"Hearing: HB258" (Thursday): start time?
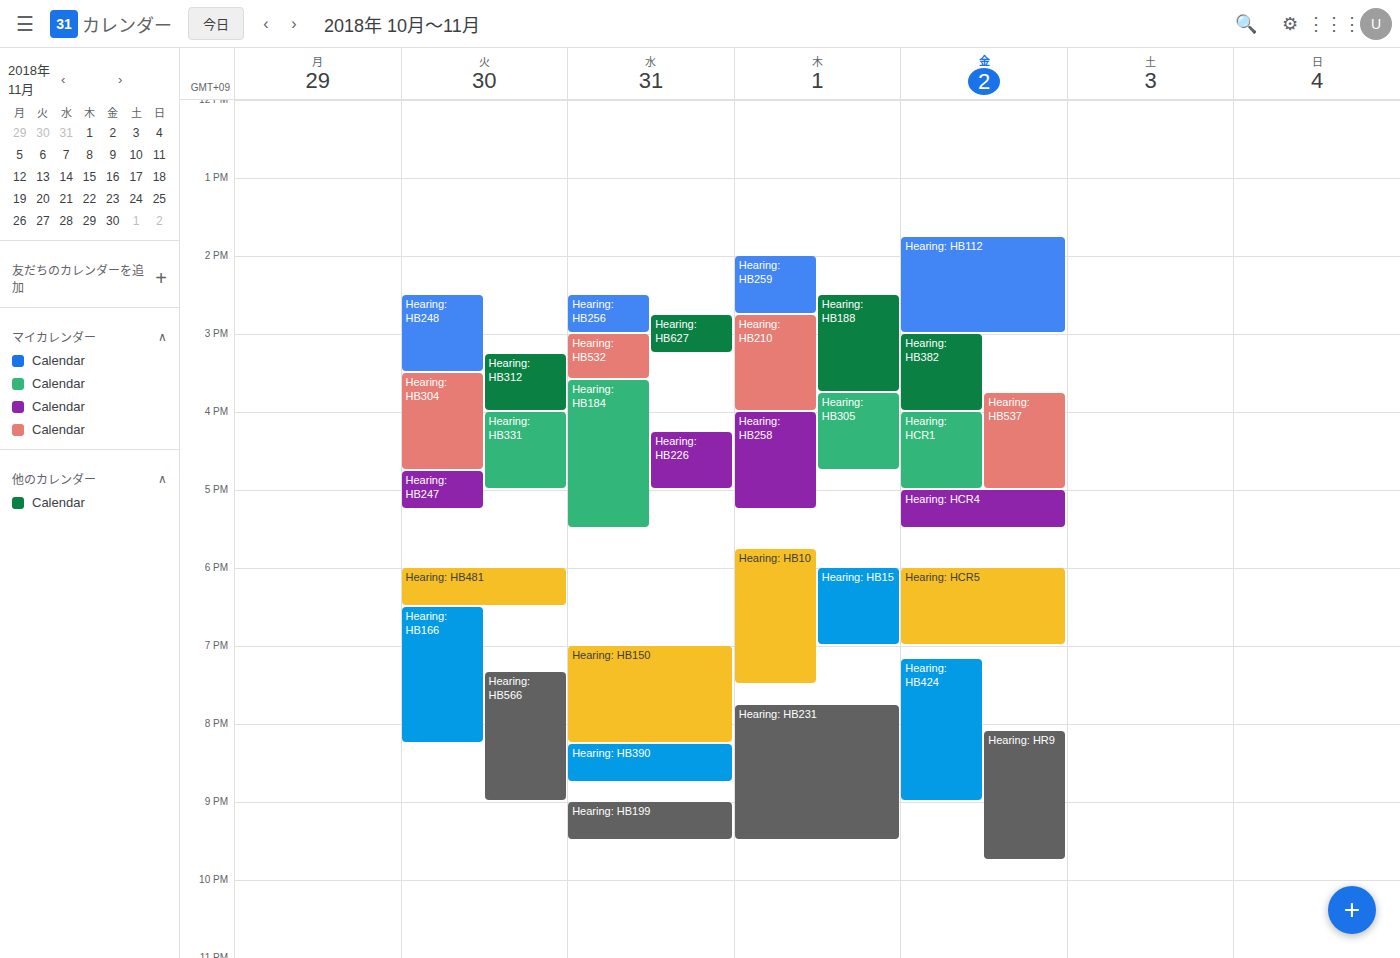
4:00 PM